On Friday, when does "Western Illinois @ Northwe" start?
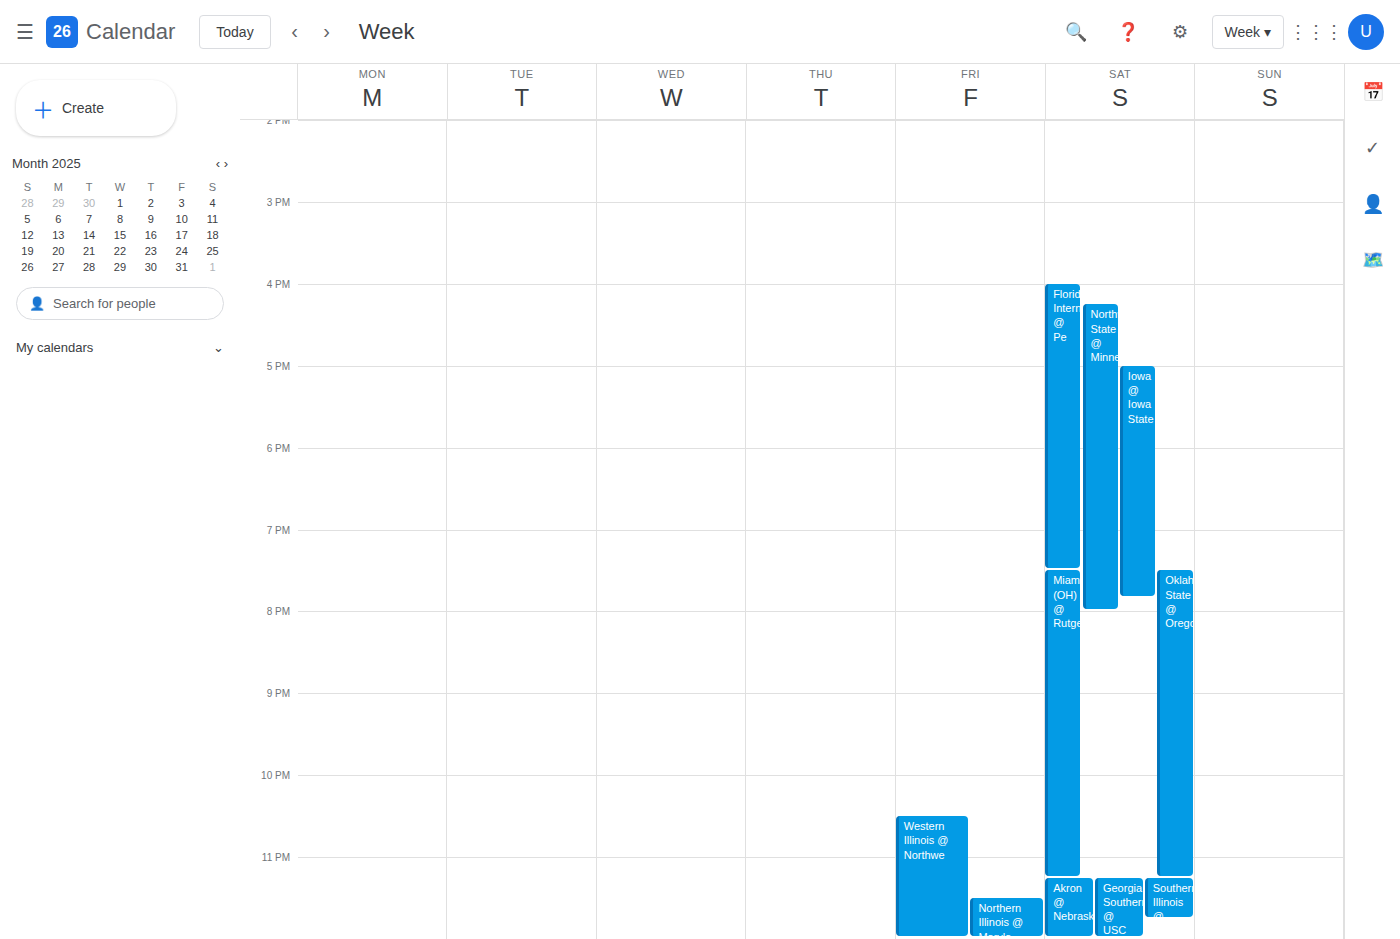
10:30 PM